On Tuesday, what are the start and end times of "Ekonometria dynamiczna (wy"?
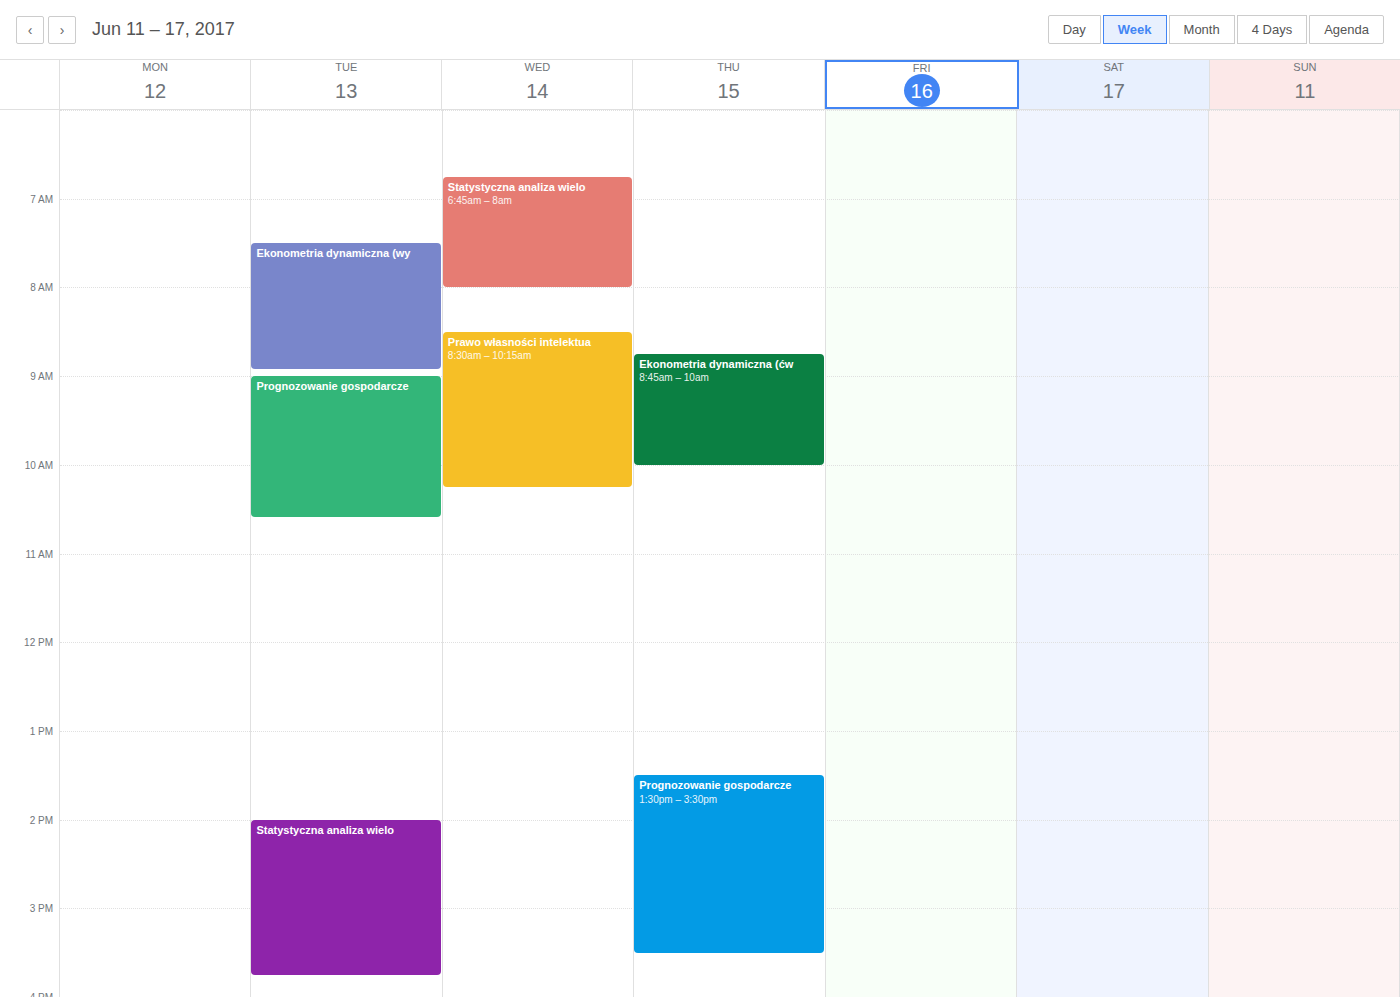
7:30 AM to 8:55 AM